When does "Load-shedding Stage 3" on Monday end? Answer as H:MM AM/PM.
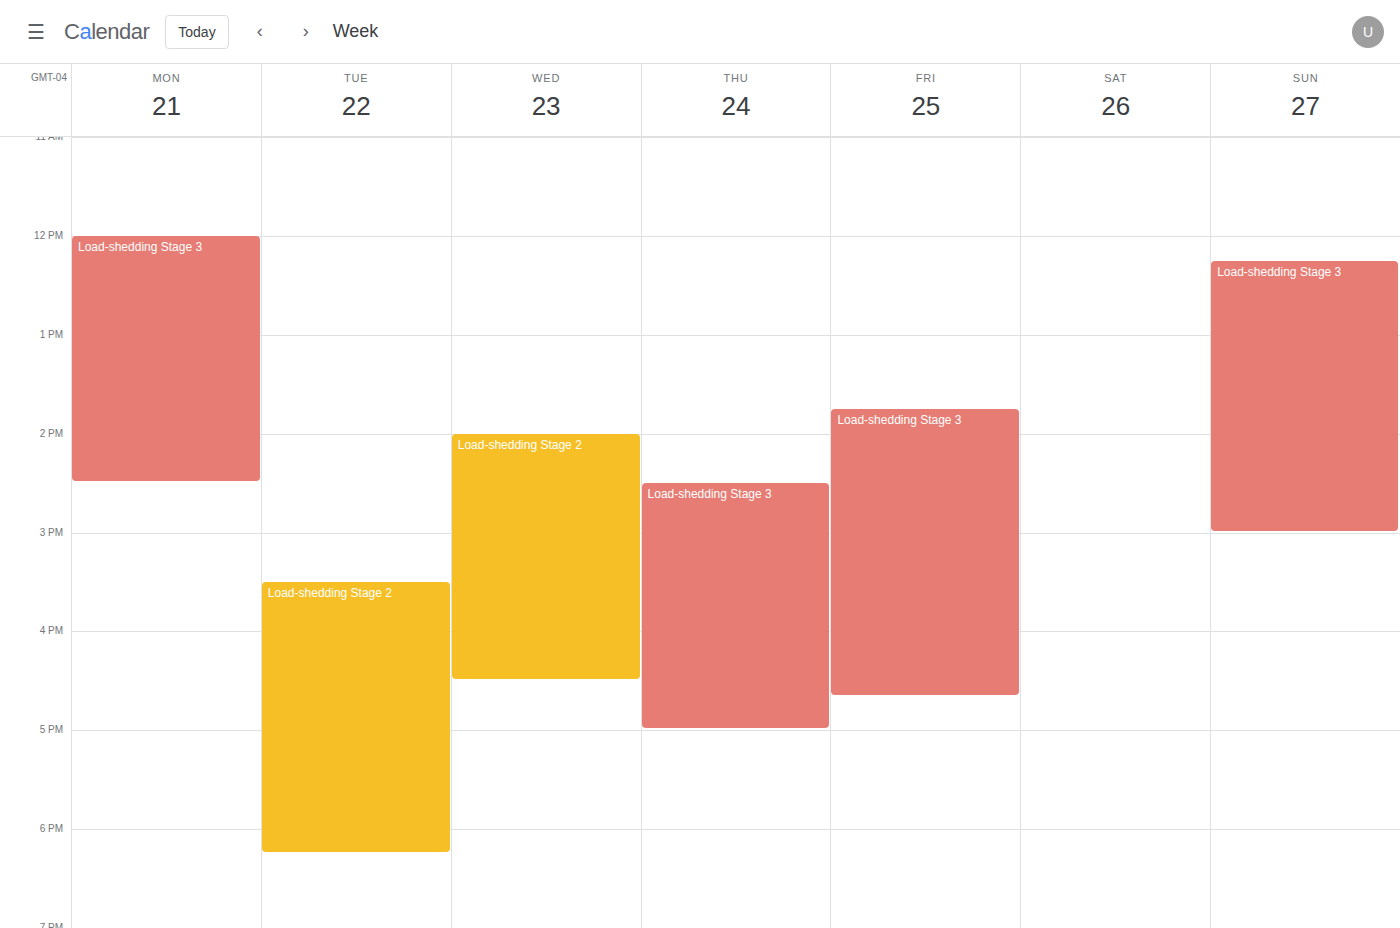
2:30 PM